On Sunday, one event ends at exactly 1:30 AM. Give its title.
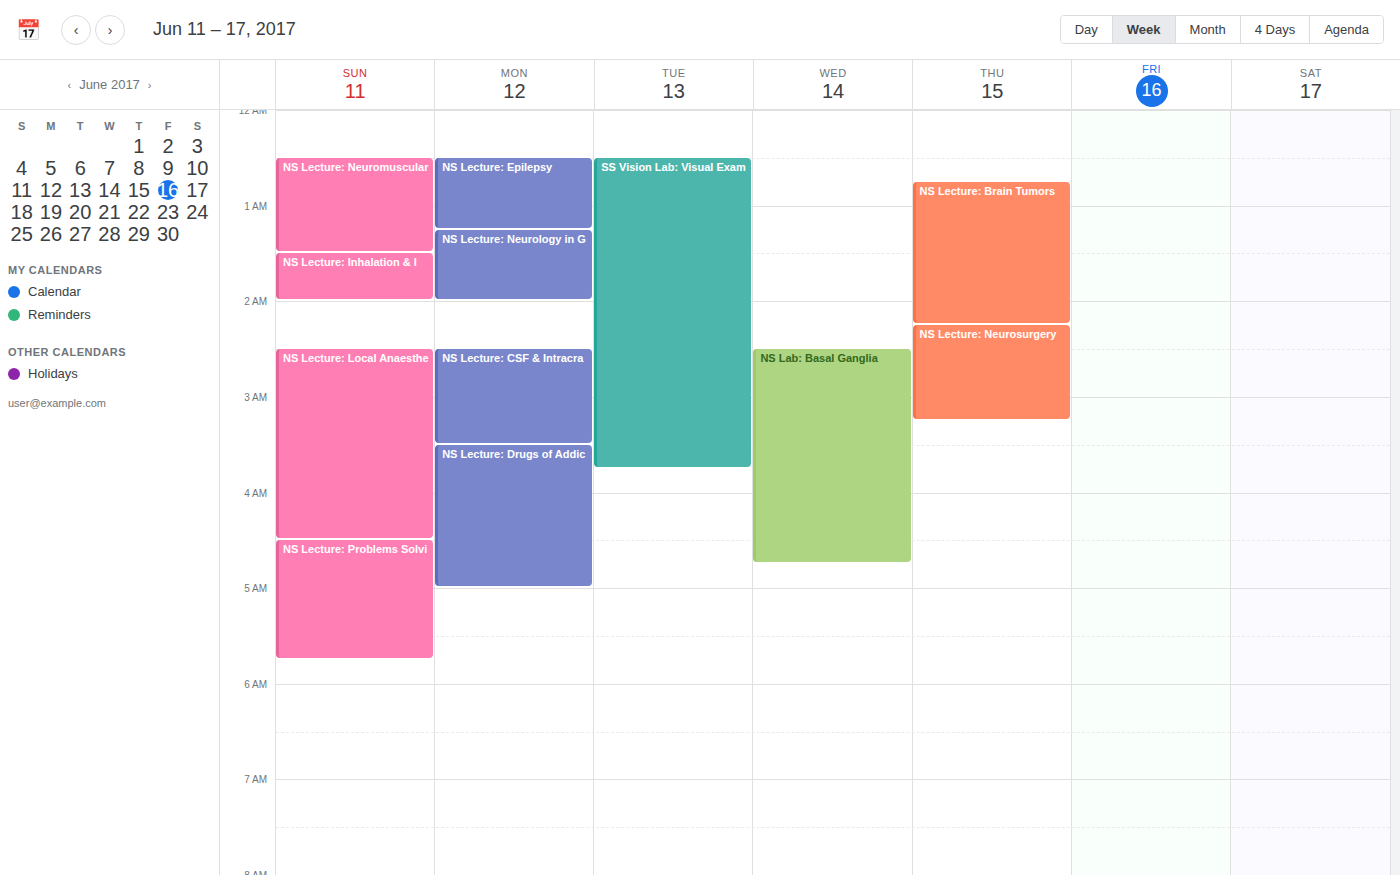
"NS Lecture: Neuromuscular"